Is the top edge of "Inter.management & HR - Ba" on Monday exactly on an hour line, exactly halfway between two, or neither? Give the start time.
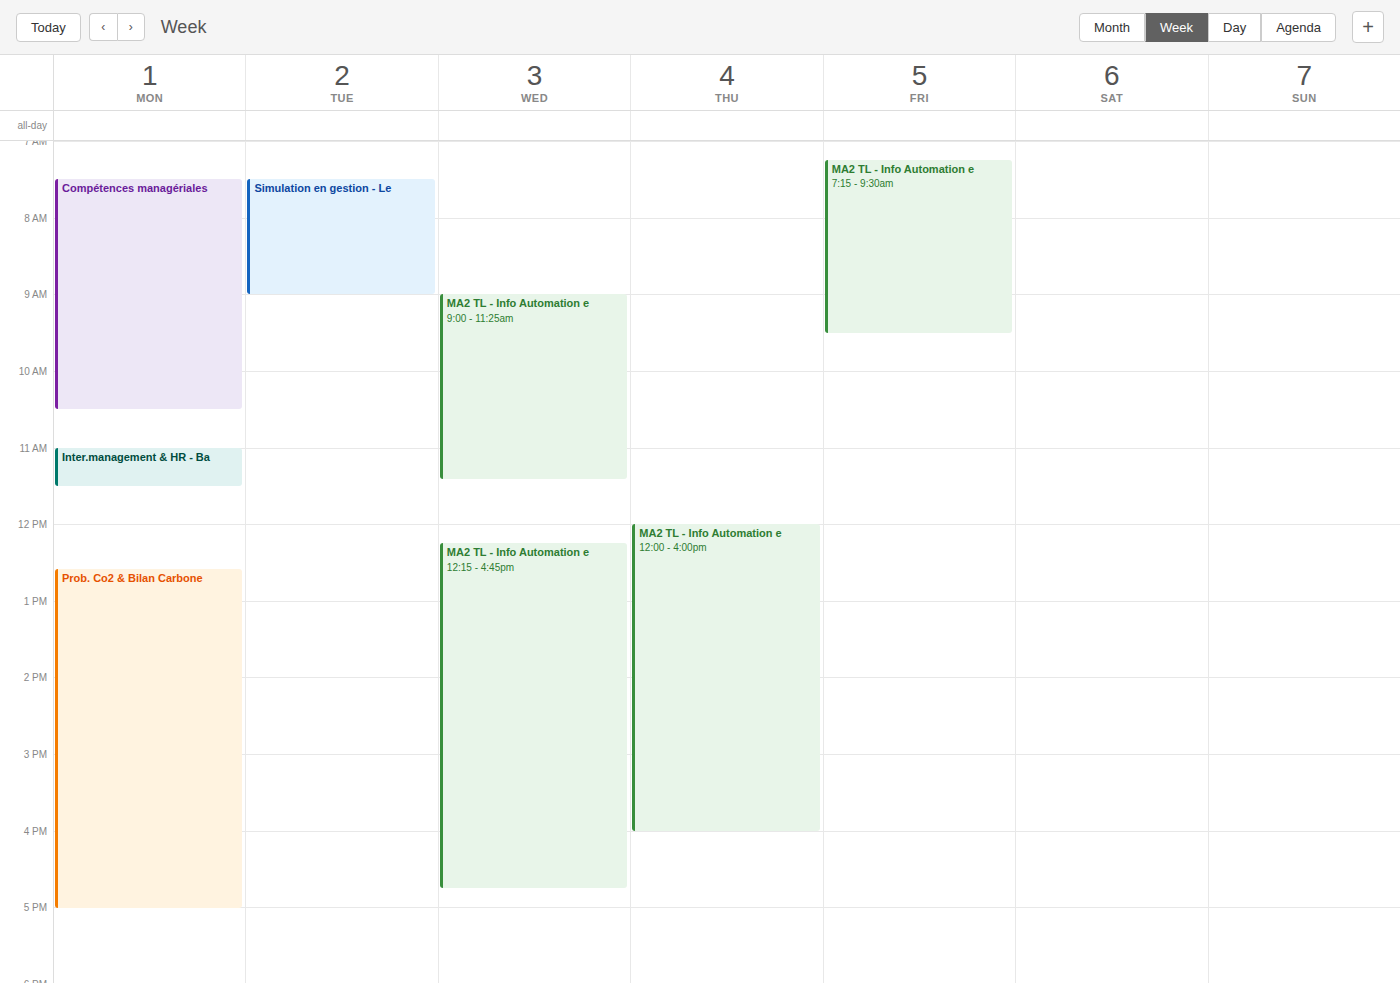
11:00 AM -- exactly on the 11 AM line.